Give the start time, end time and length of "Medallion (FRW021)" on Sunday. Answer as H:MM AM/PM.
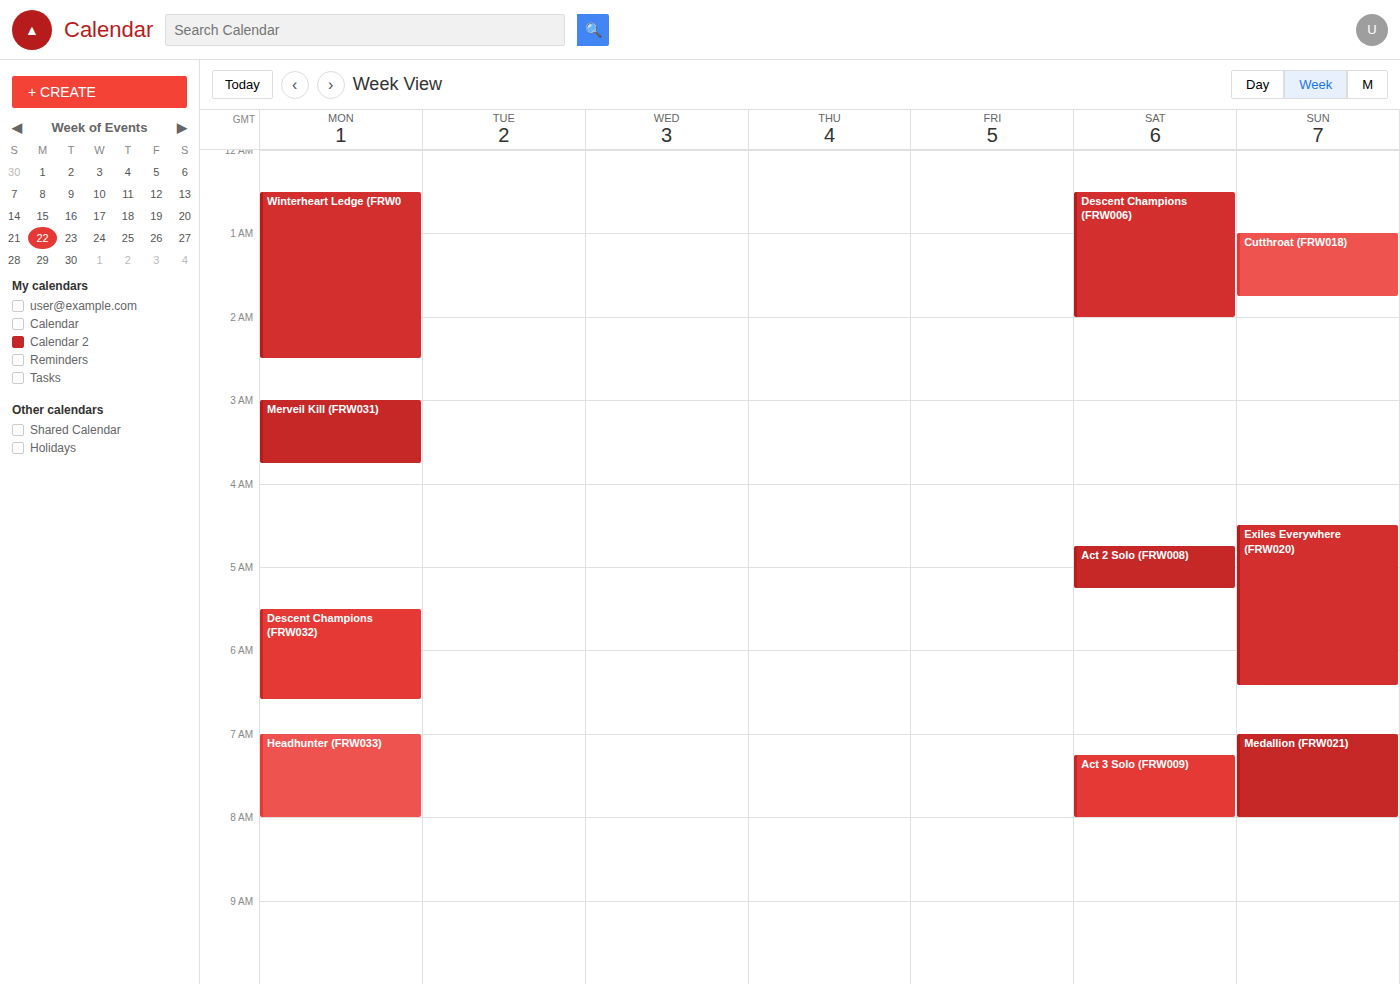
7:00 AM to 8:00 AM, 1 hour